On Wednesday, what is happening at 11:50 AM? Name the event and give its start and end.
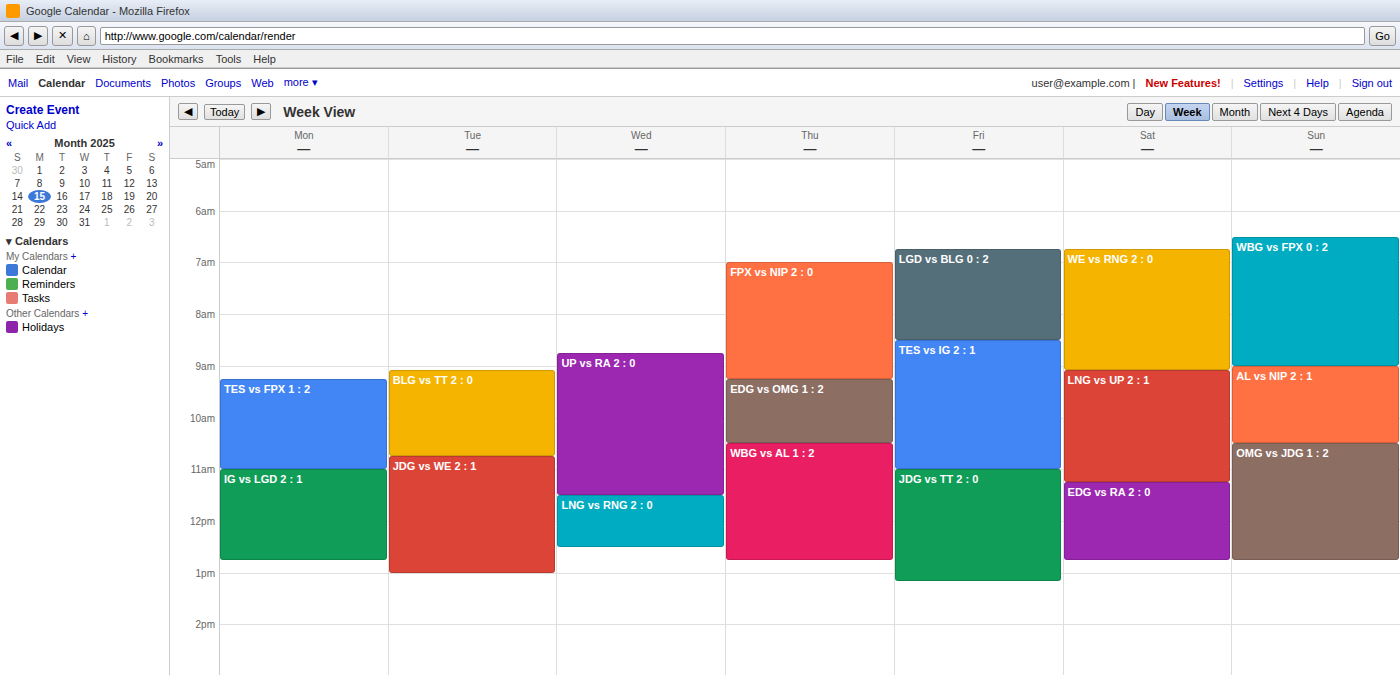
"LNG vs RNG 2 : 0", 11:30 AM to 12:30 PM